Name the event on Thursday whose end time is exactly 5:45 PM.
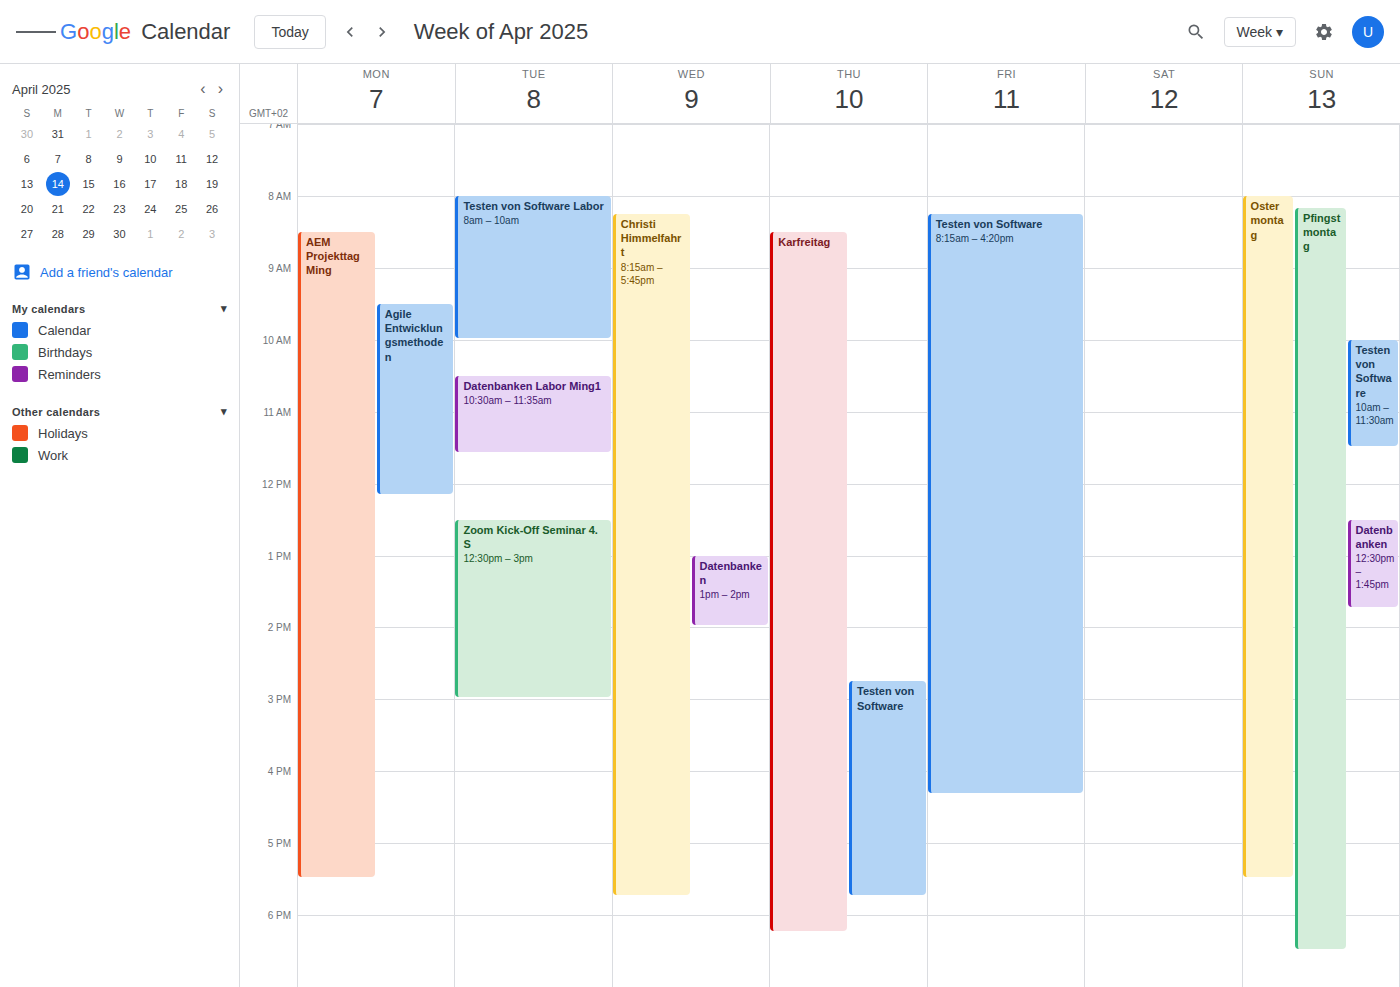
"Testen von Software"